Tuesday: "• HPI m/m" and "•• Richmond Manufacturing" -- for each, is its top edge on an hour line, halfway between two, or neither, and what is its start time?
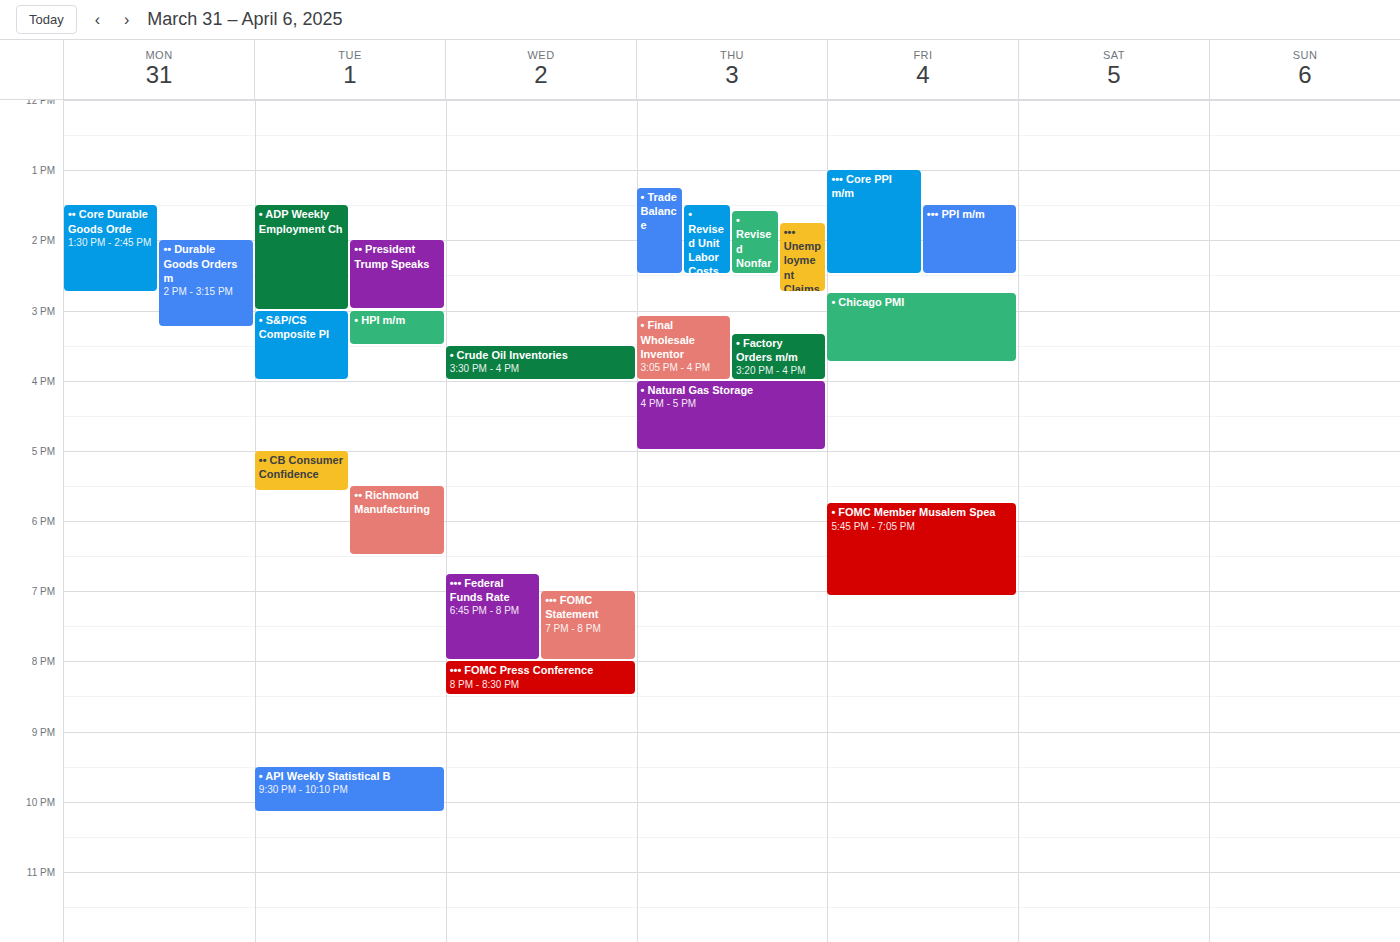
"• HPI m/m": 3:00 PM, exactly on the 3 PM line. "•• Richmond Manufacturing": 5:30 PM, halfway between the 5 PM and 6 PM lines.